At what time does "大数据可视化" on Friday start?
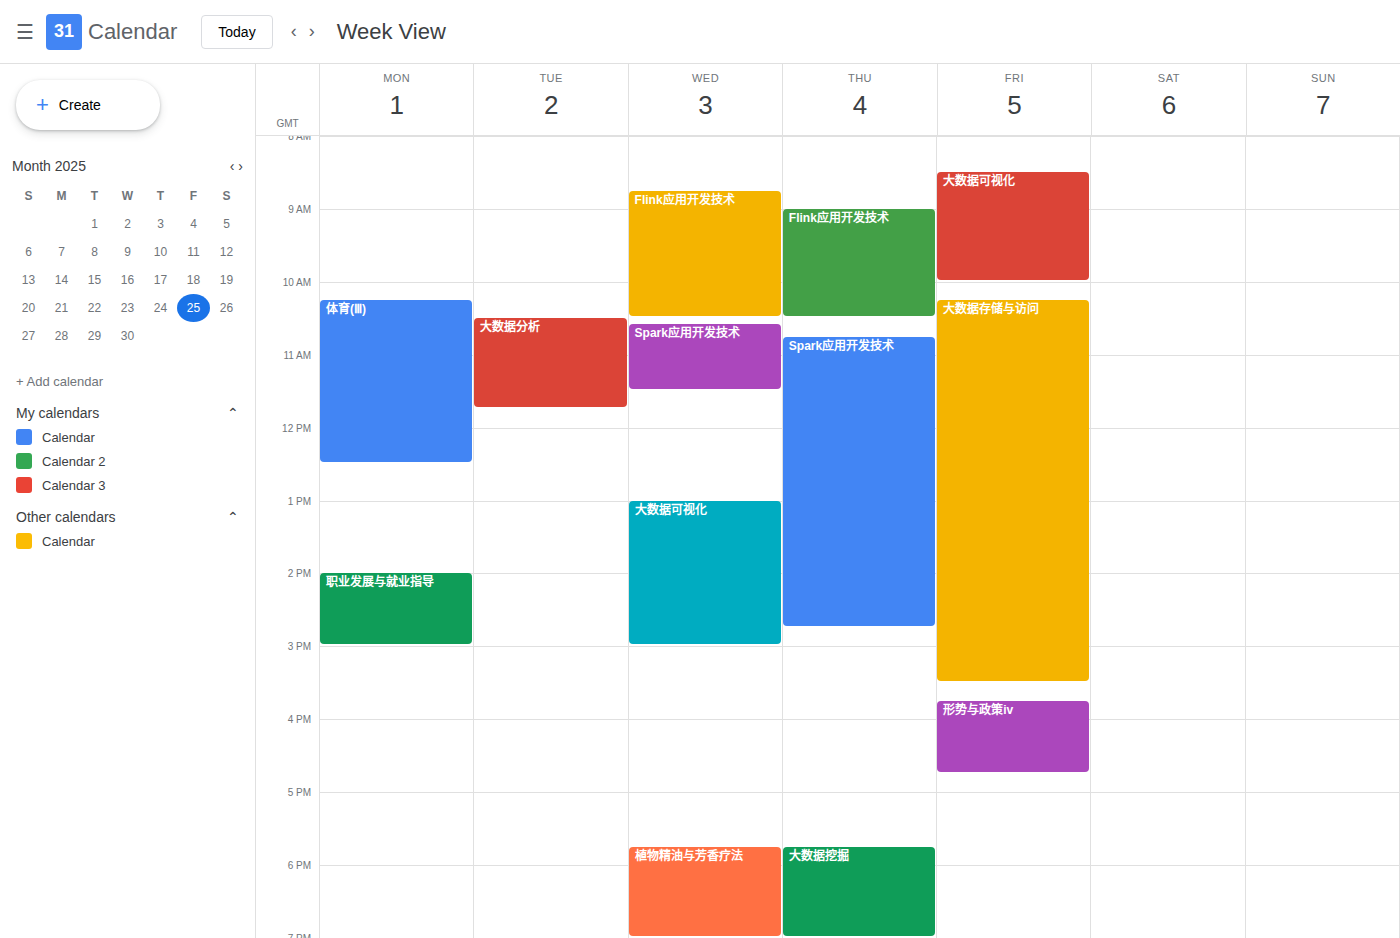
8:30 AM